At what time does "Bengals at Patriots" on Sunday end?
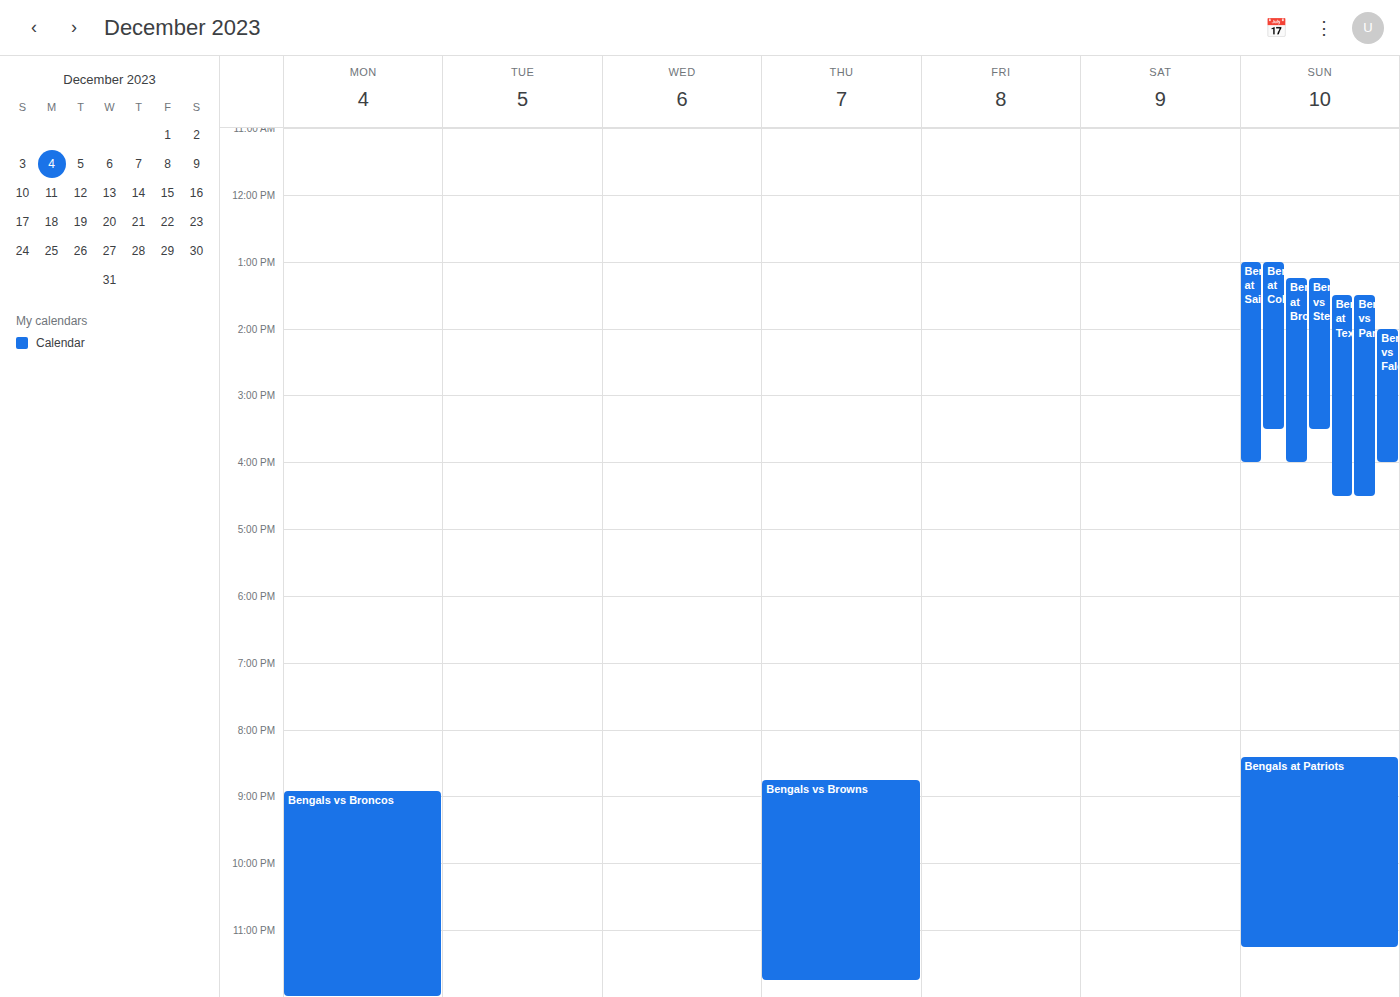
11:15 PM